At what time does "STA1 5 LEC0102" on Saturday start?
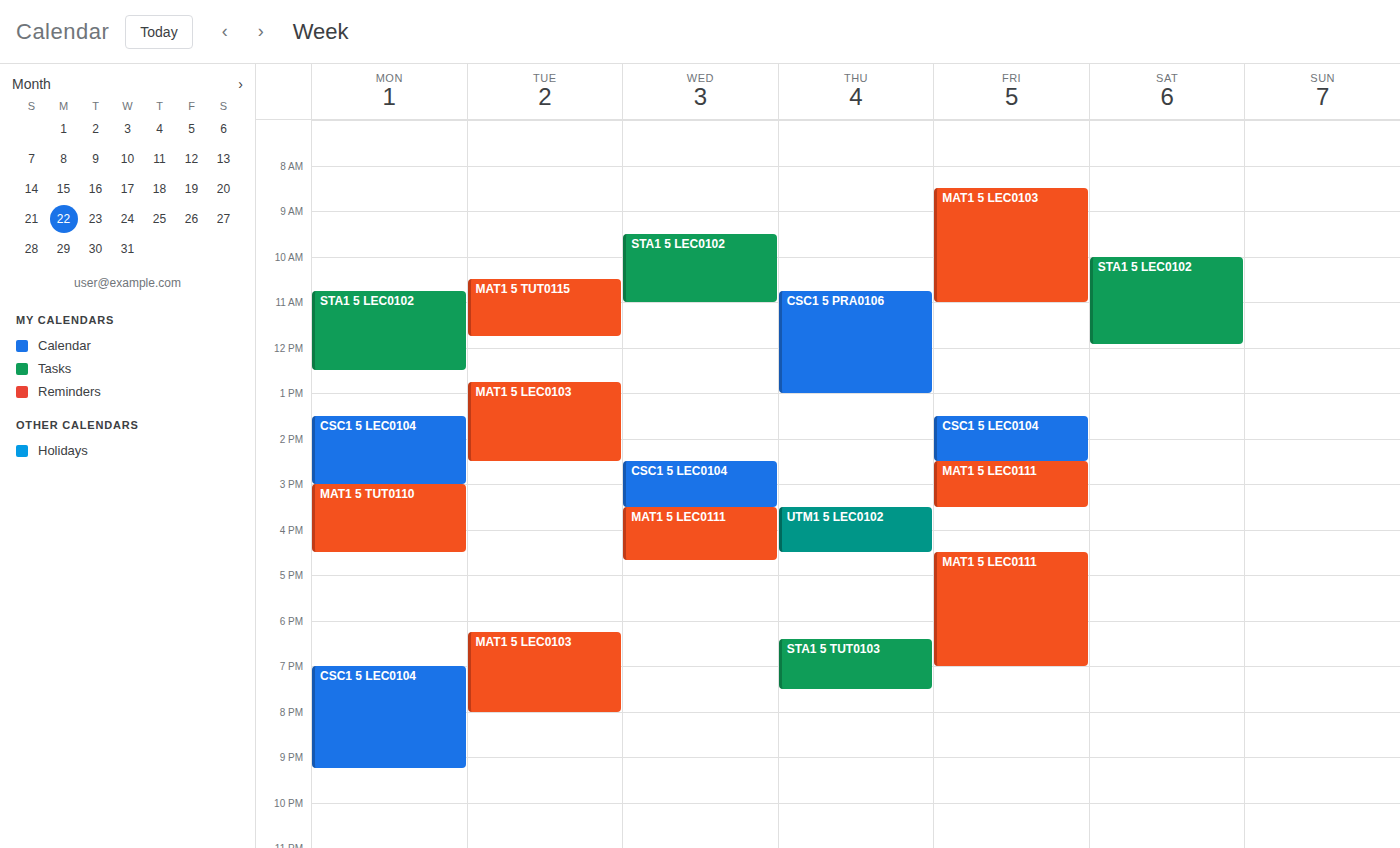
10:00 AM